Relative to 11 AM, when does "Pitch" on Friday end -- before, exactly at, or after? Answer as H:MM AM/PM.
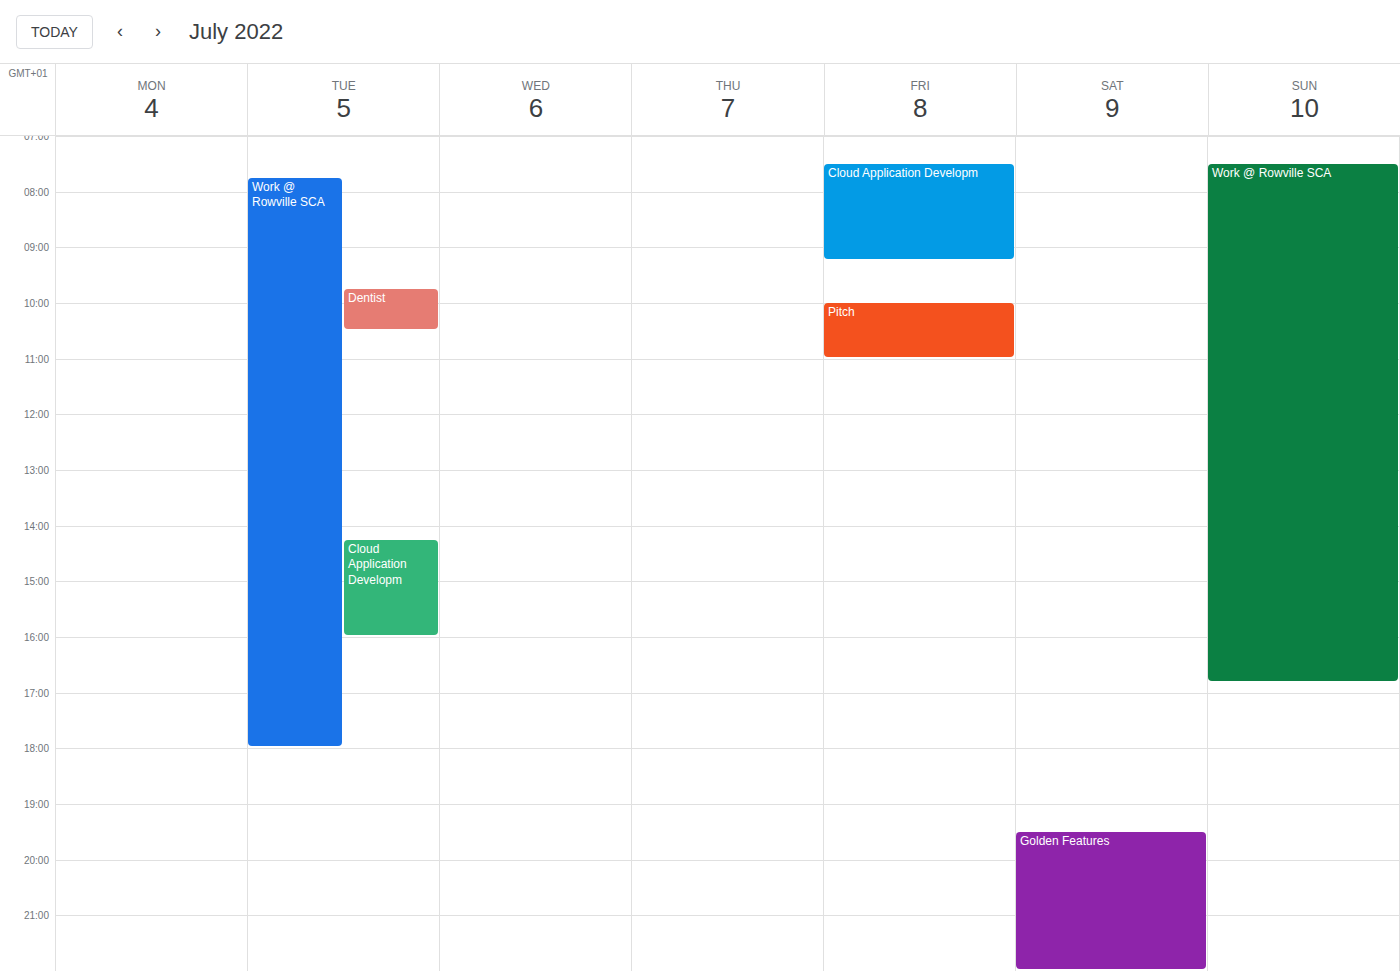
11:00 AM -- exactly at 11 AM, on the 11 AM line.